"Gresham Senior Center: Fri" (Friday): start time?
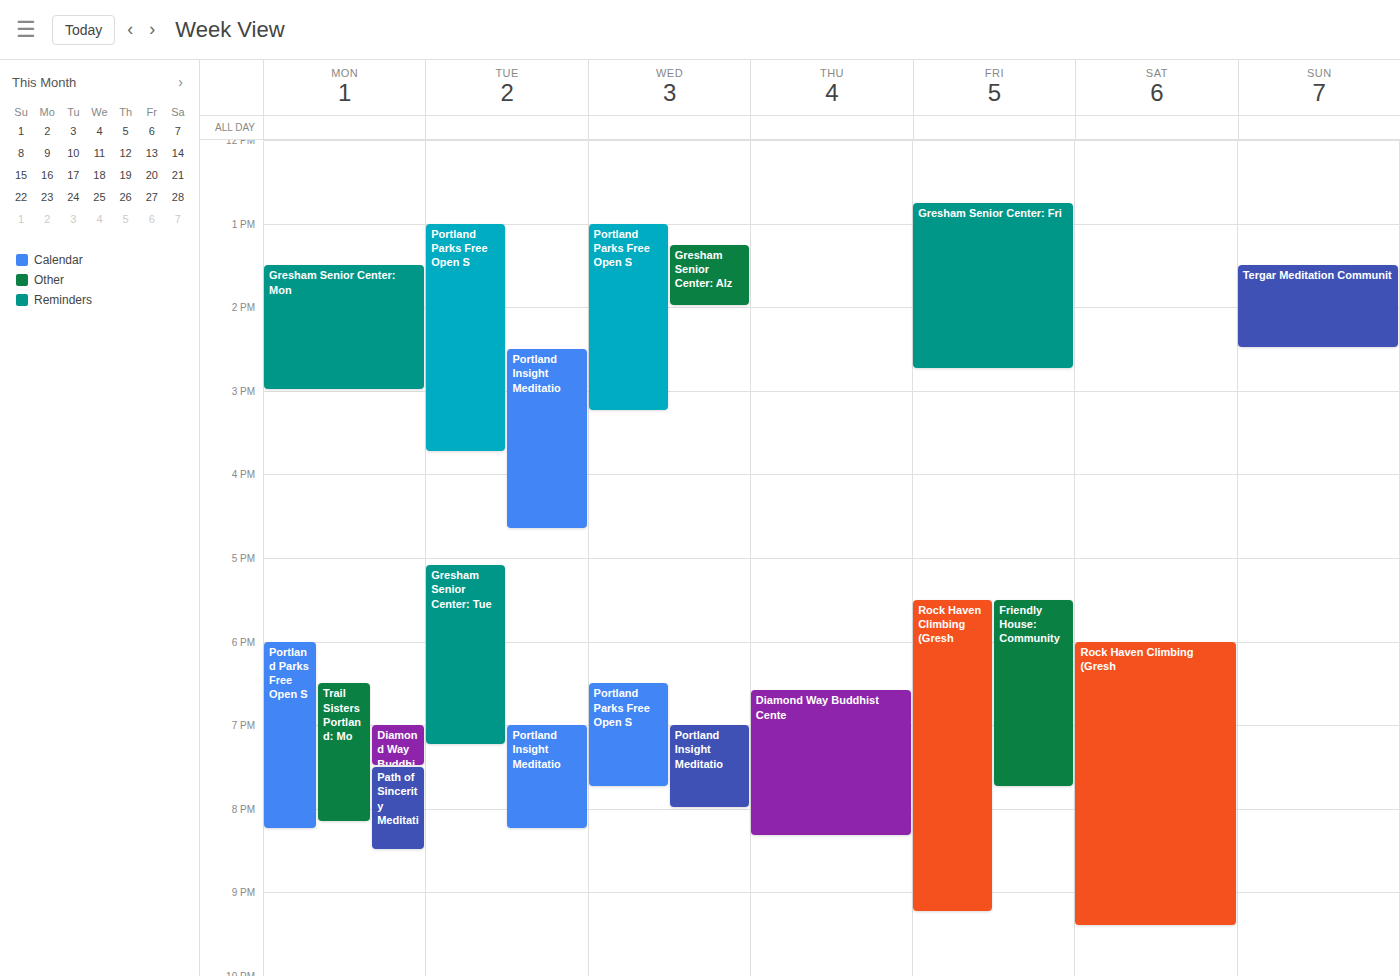
12:45